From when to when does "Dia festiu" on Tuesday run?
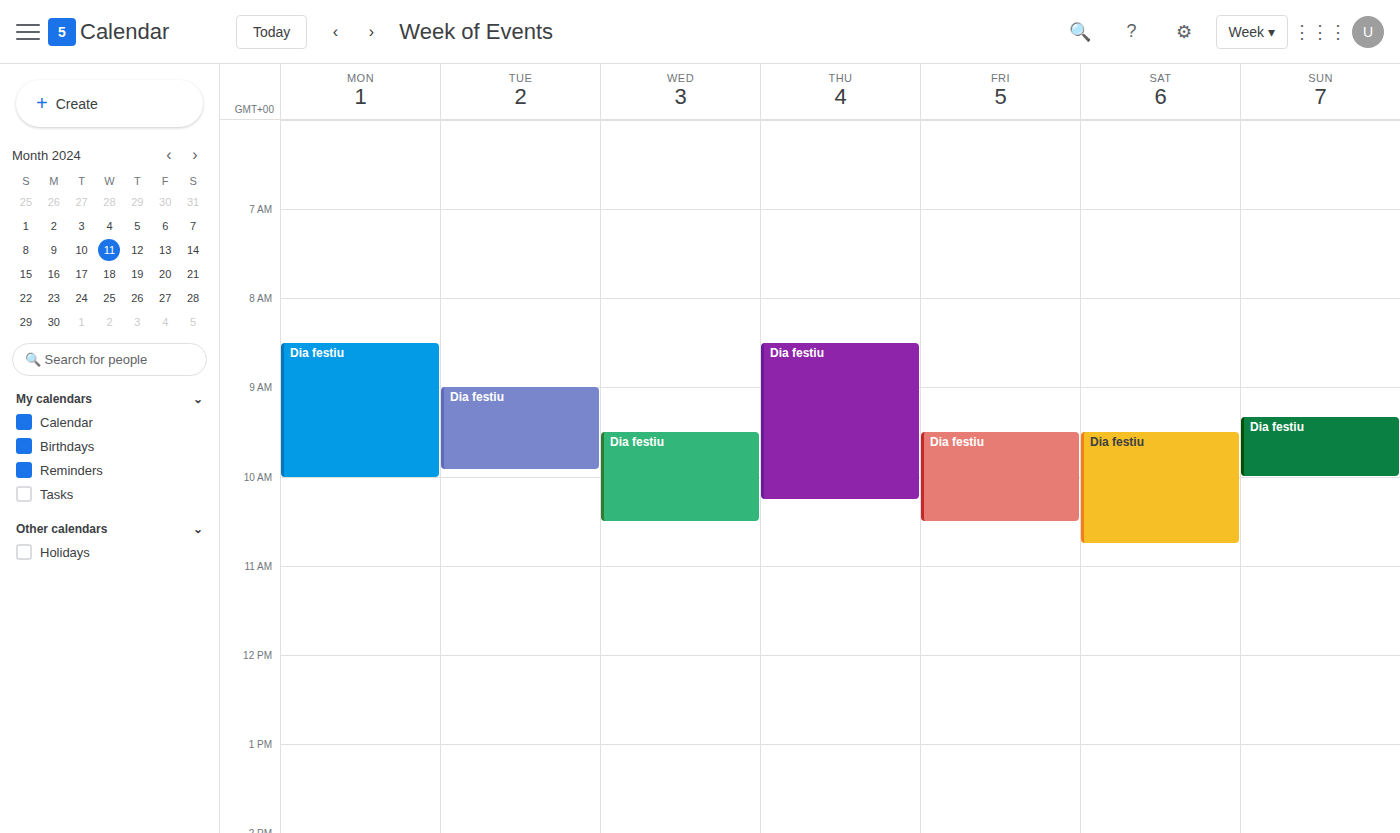
9:00 AM to 9:55 AM